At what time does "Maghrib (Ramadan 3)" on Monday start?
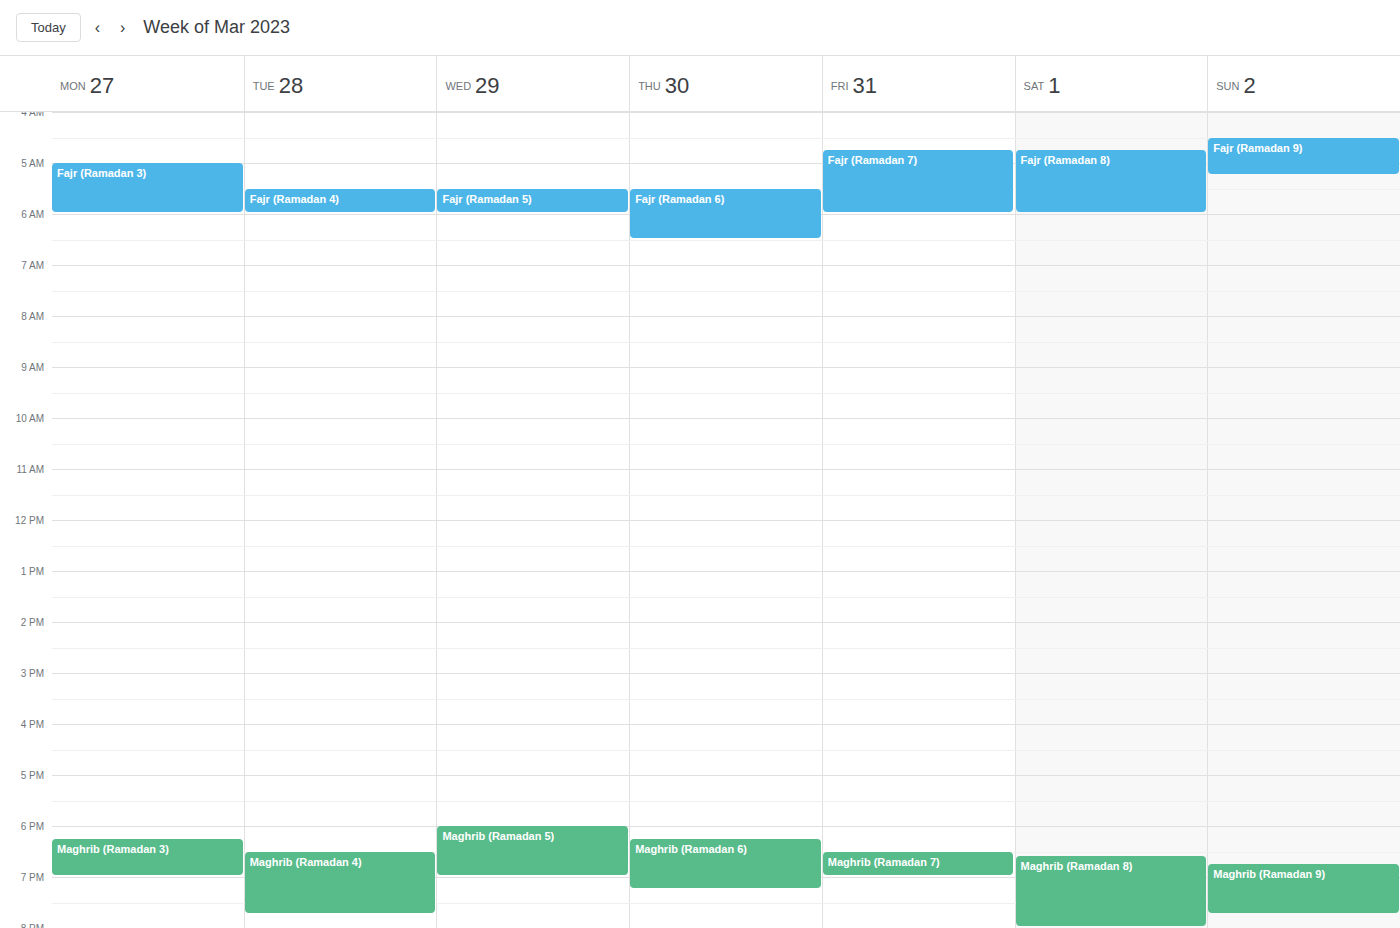
6:15 PM